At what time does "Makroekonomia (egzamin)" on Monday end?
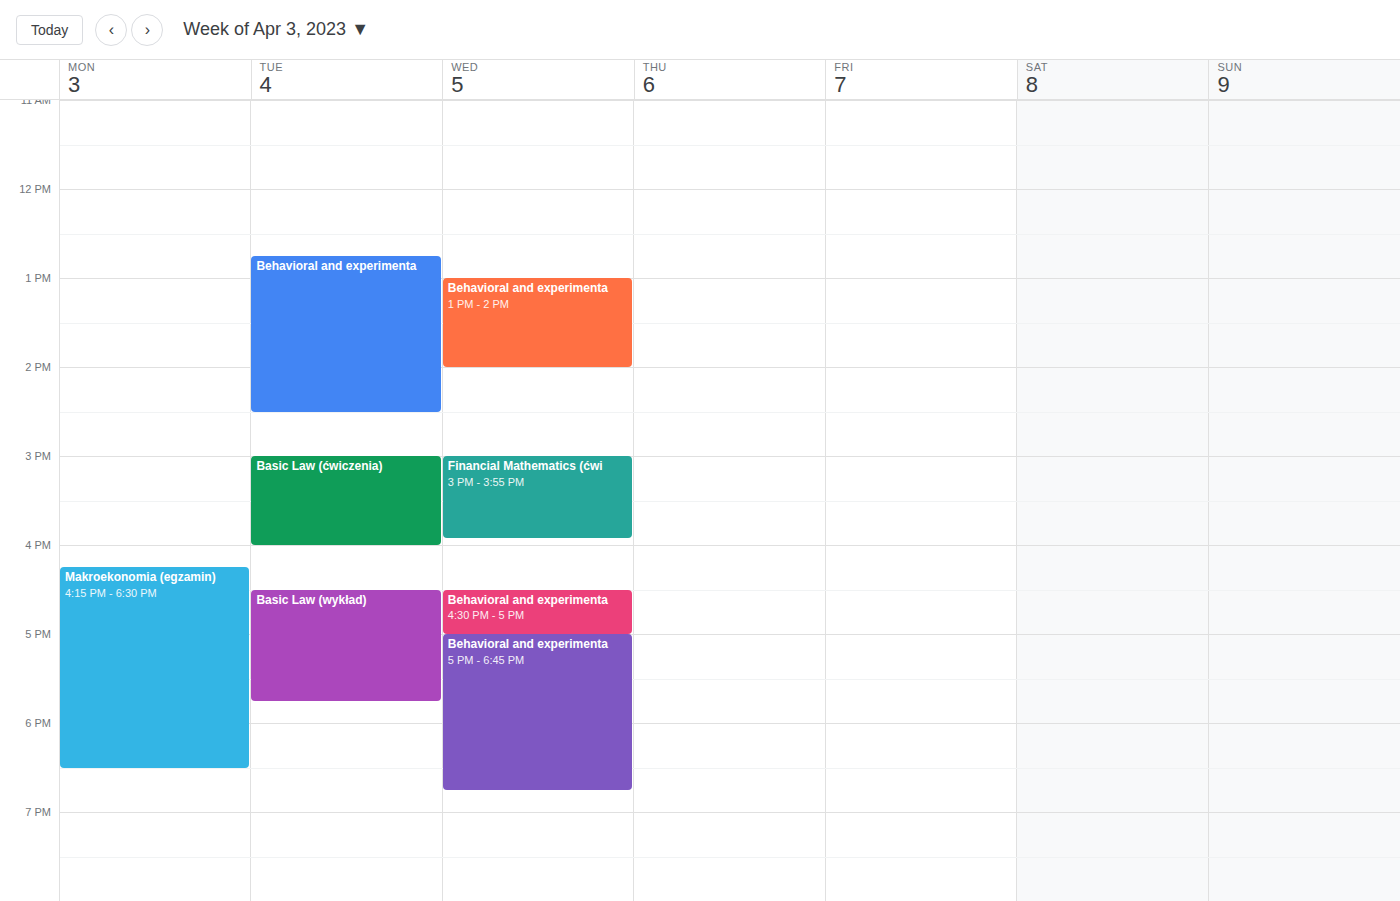
6:30 PM